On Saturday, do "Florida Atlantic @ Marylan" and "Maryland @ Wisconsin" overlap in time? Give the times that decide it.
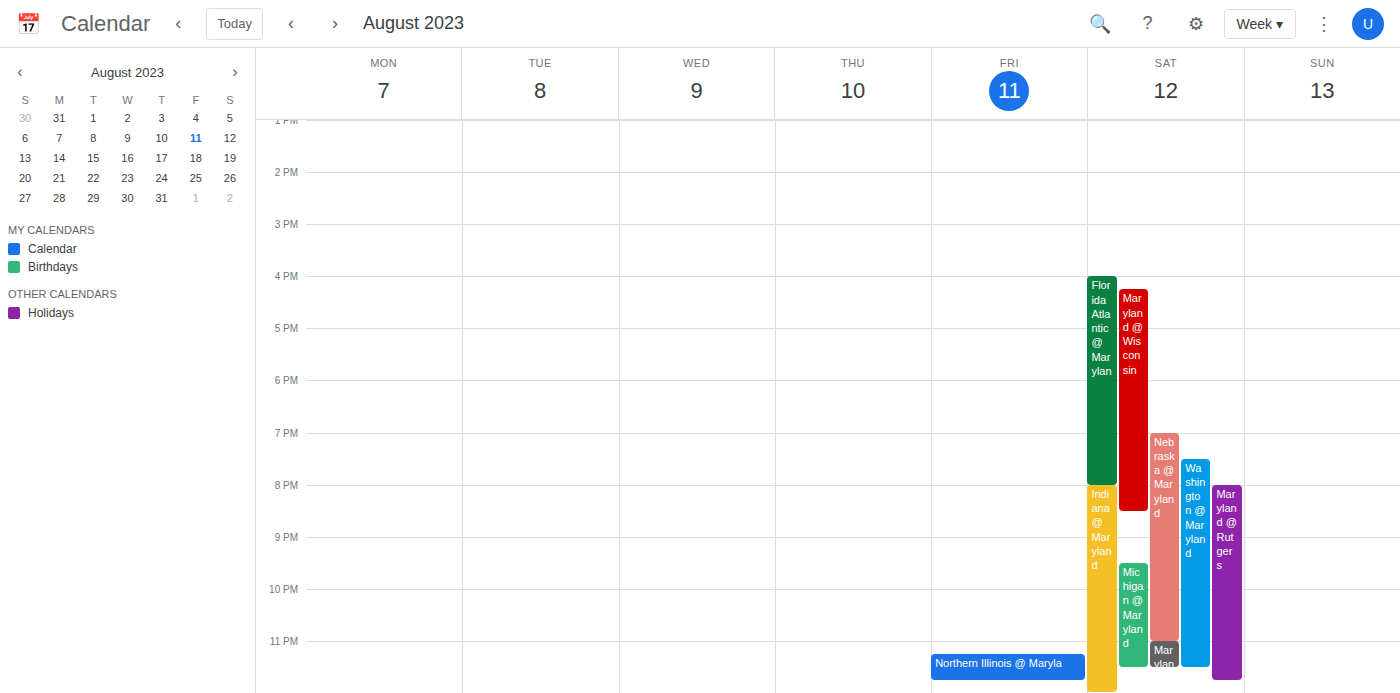
"Maryland @ Wisconsin" starts at 4:15 PM, before "Florida Atlantic @ Marylan" ends at 8:00 PM -- they overlap.